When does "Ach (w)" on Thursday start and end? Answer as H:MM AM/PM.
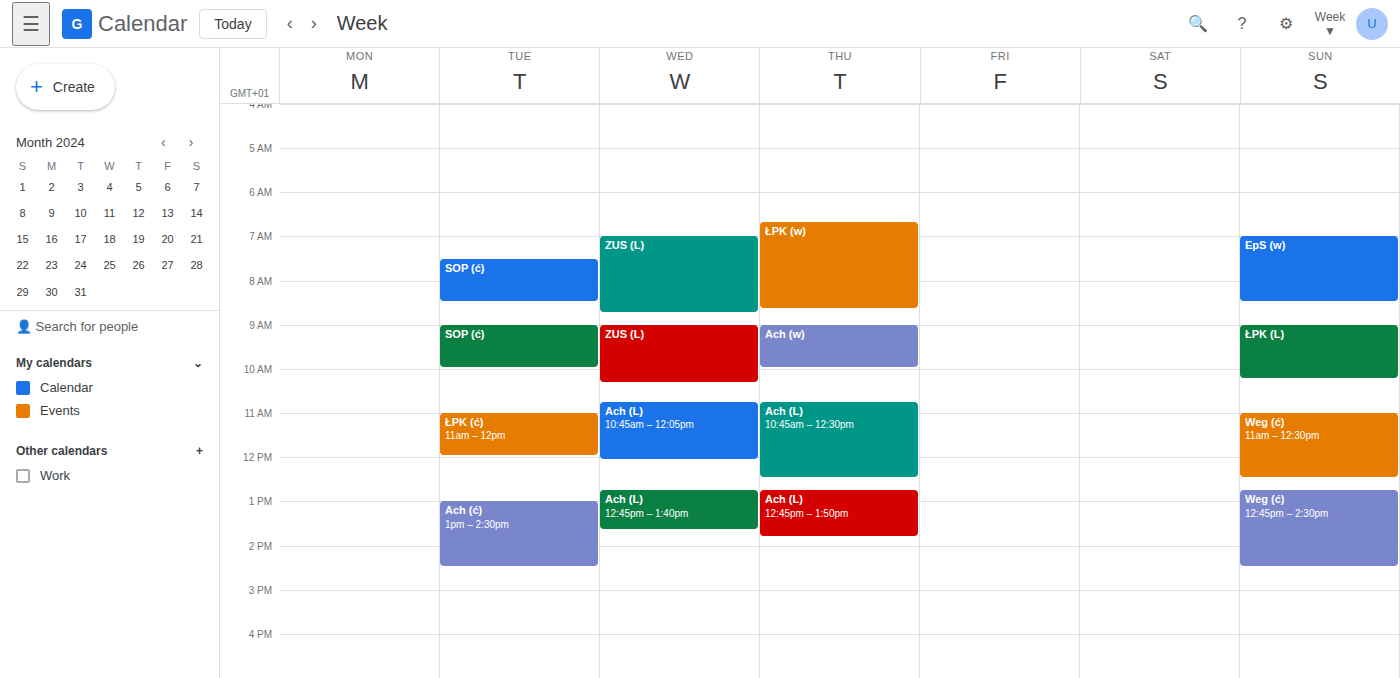
9:00 AM to 10:00 AM